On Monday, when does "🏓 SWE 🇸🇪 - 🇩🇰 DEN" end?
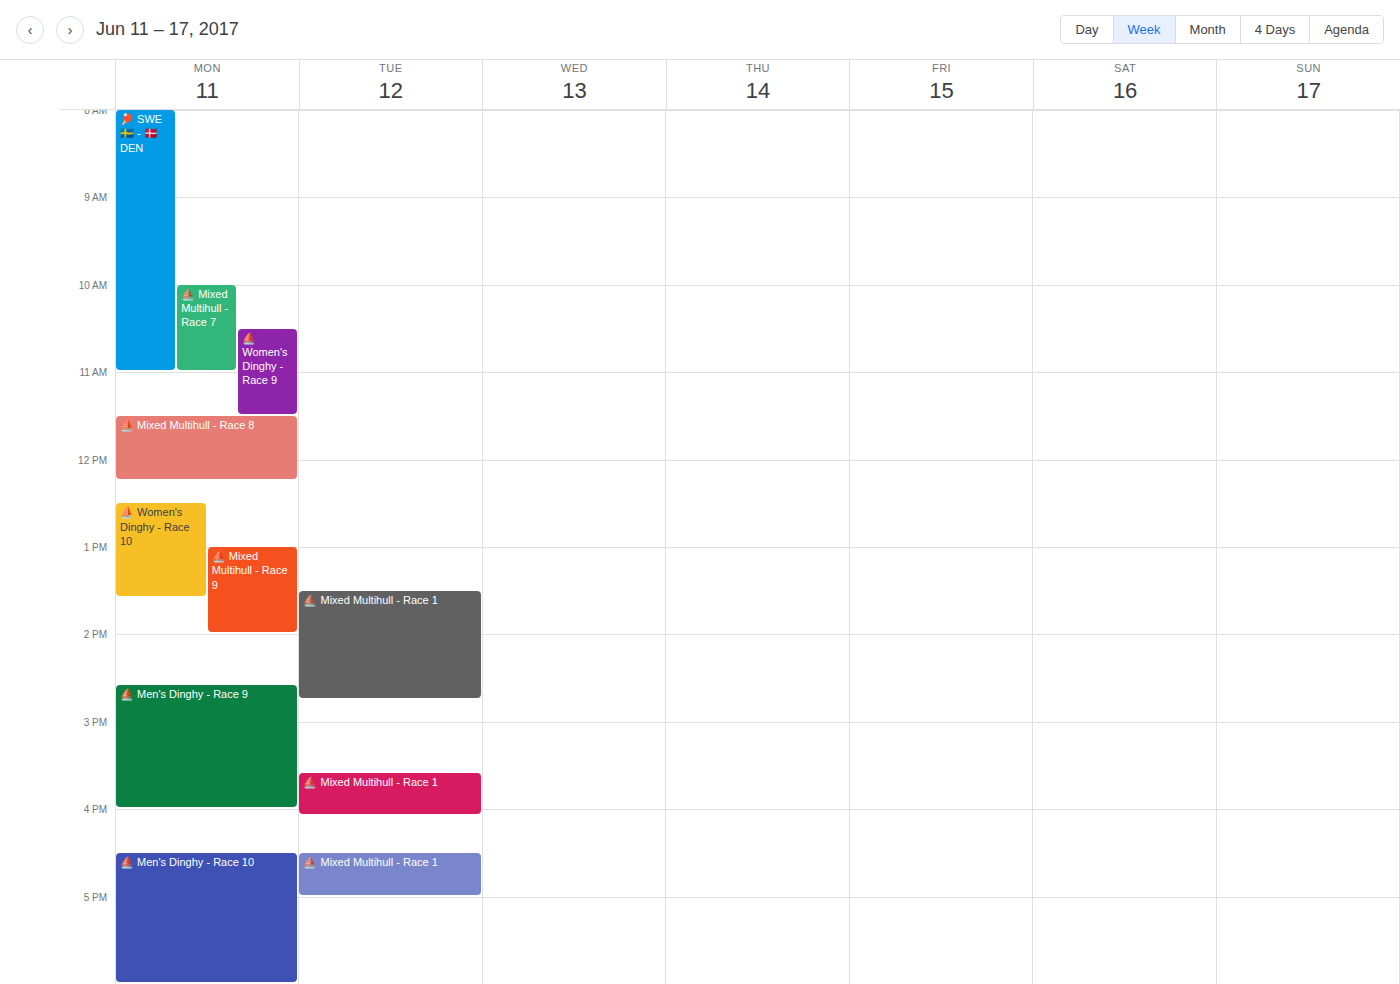
11:00 AM